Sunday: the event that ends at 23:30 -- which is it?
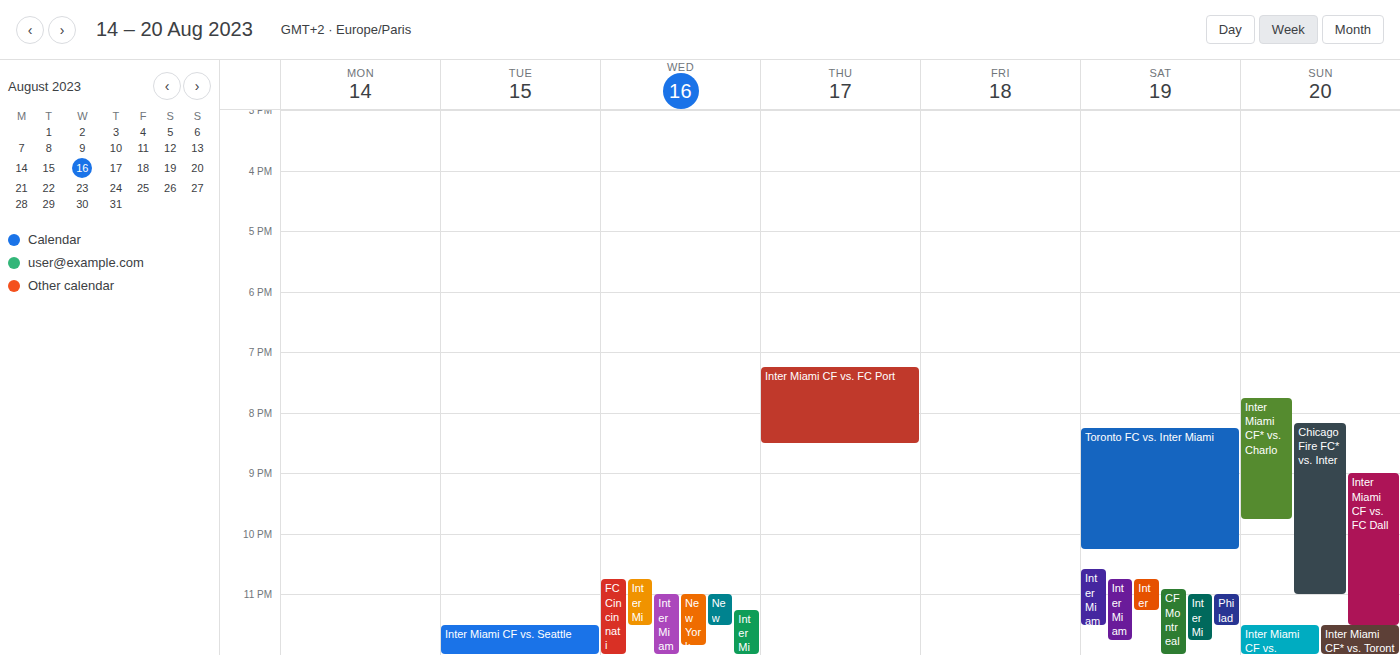
"Inter Miami CF vs. FC Dall"